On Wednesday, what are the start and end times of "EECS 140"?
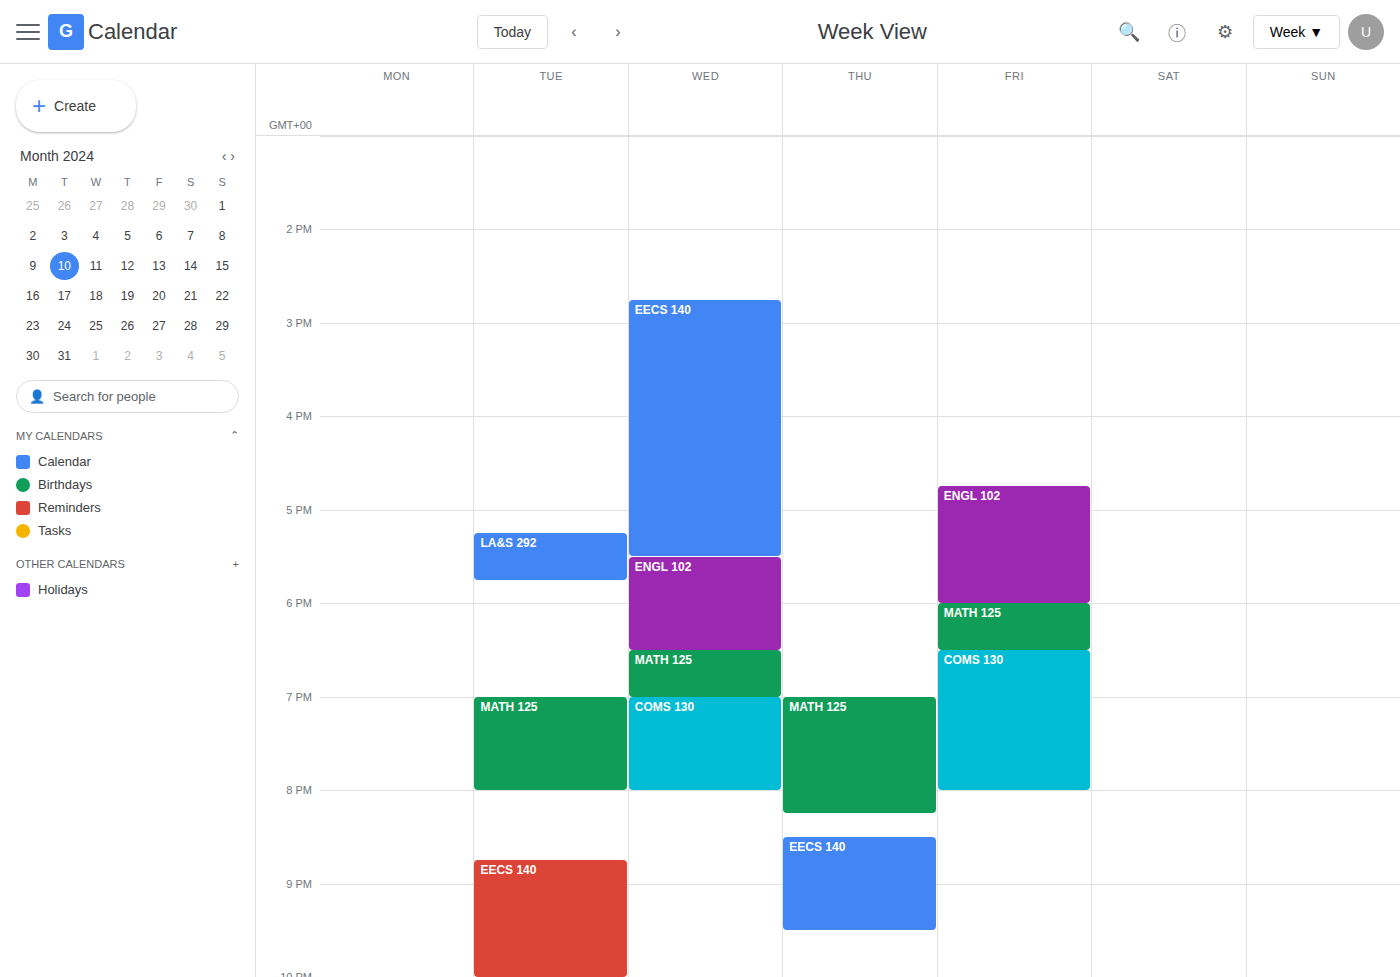
2:45 PM to 5:30 PM